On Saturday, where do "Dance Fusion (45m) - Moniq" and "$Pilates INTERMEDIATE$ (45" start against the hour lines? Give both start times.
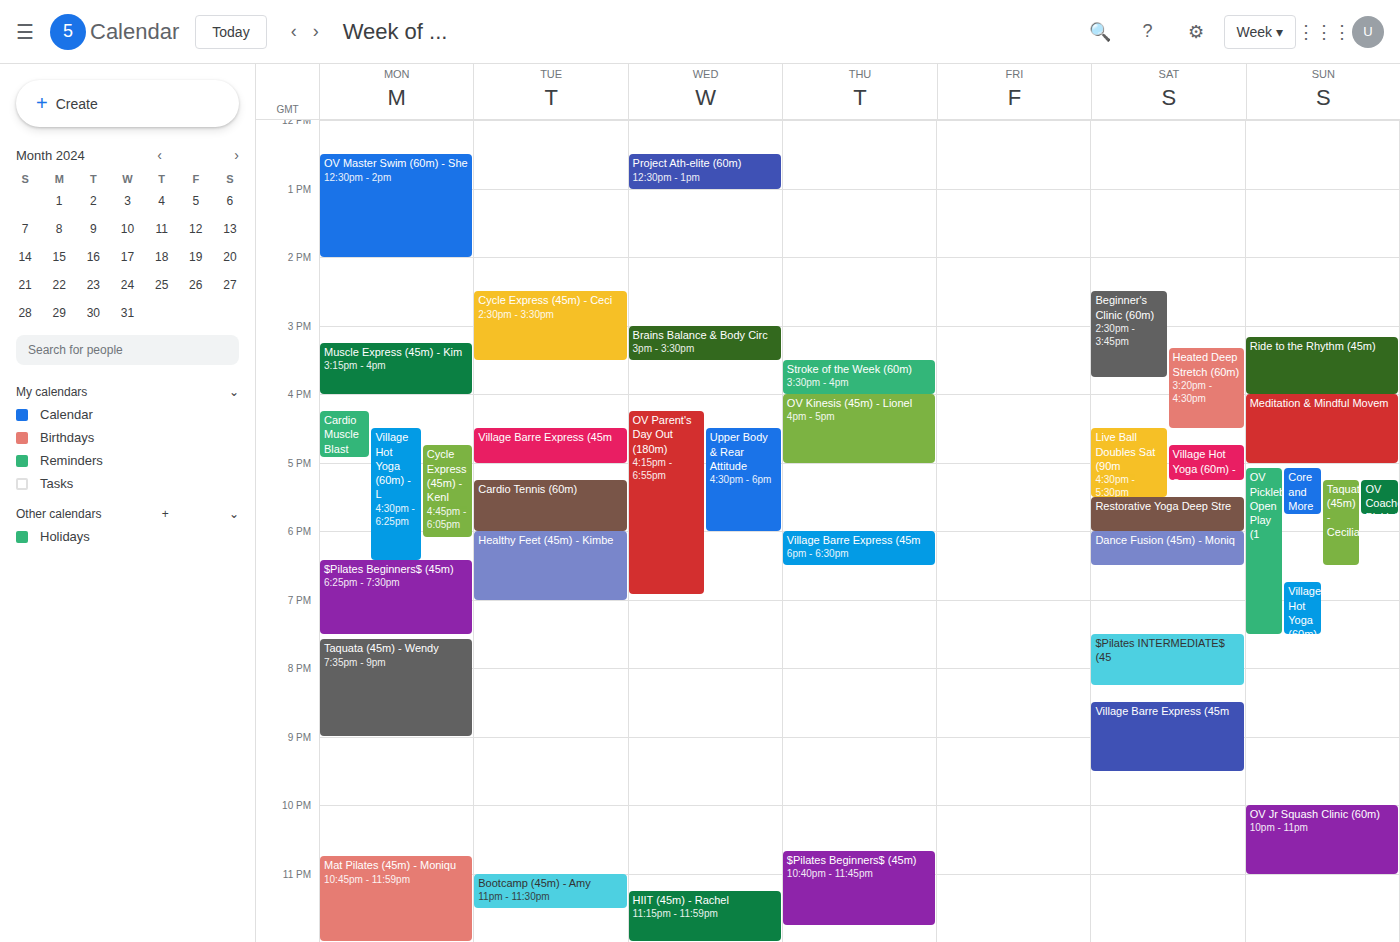
"Dance Fusion (45m) - Moniq": 6:00 PM, exactly on the 6 PM line. "$Pilates INTERMEDIATE$ (45": 7:30 PM, halfway between the 7 PM and 8 PM lines.